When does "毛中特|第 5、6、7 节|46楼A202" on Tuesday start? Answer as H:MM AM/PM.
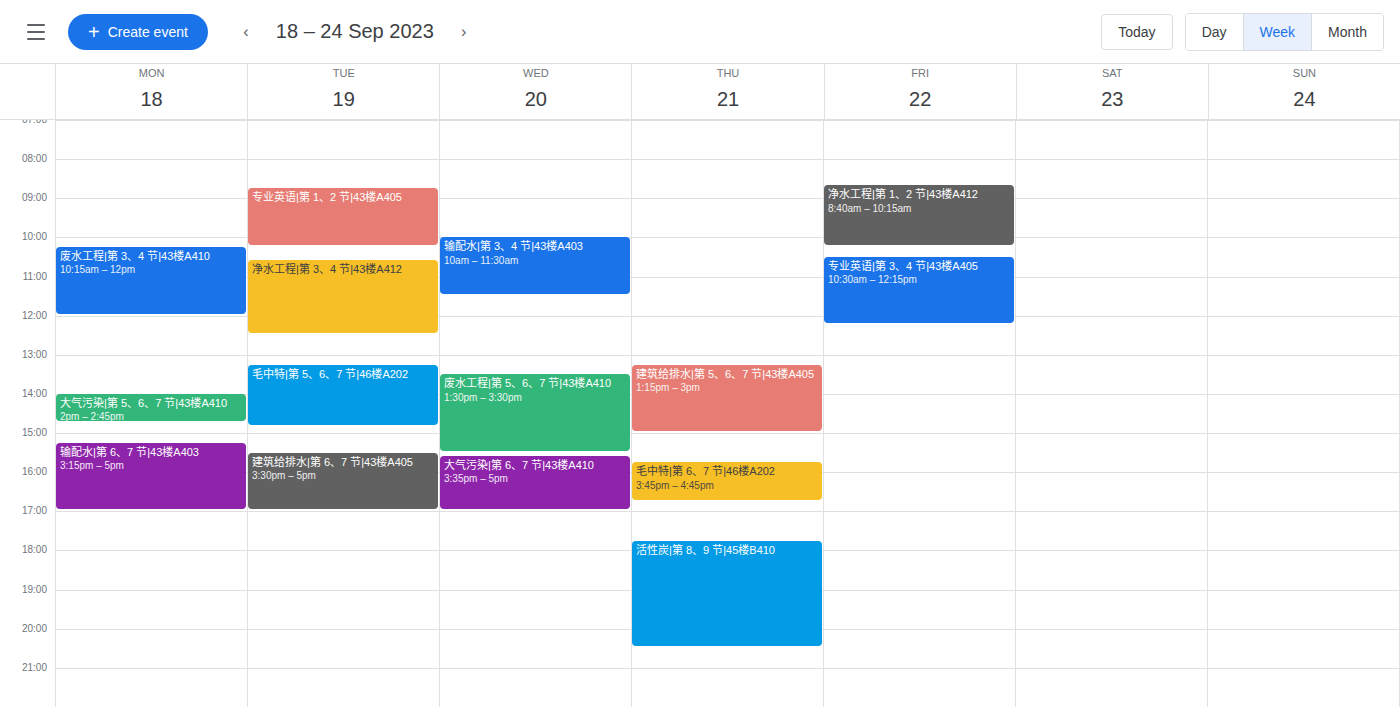
1:15 PM